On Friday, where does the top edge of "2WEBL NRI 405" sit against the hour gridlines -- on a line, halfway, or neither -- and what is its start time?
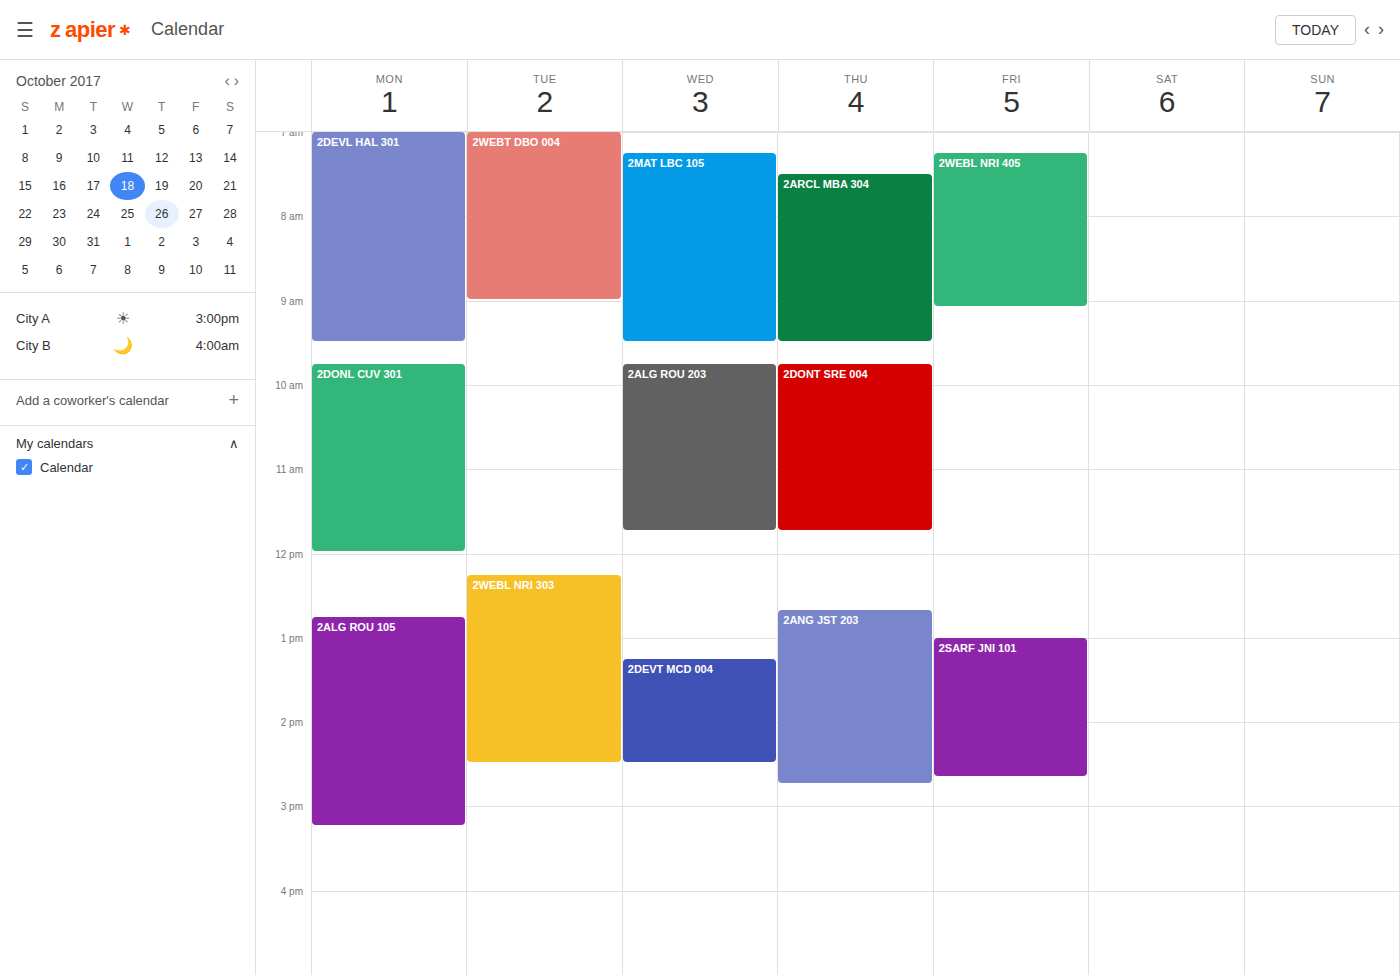
7:15 AM -- neither: a quarter of the way from the 7 AM line to the 8 AM line.